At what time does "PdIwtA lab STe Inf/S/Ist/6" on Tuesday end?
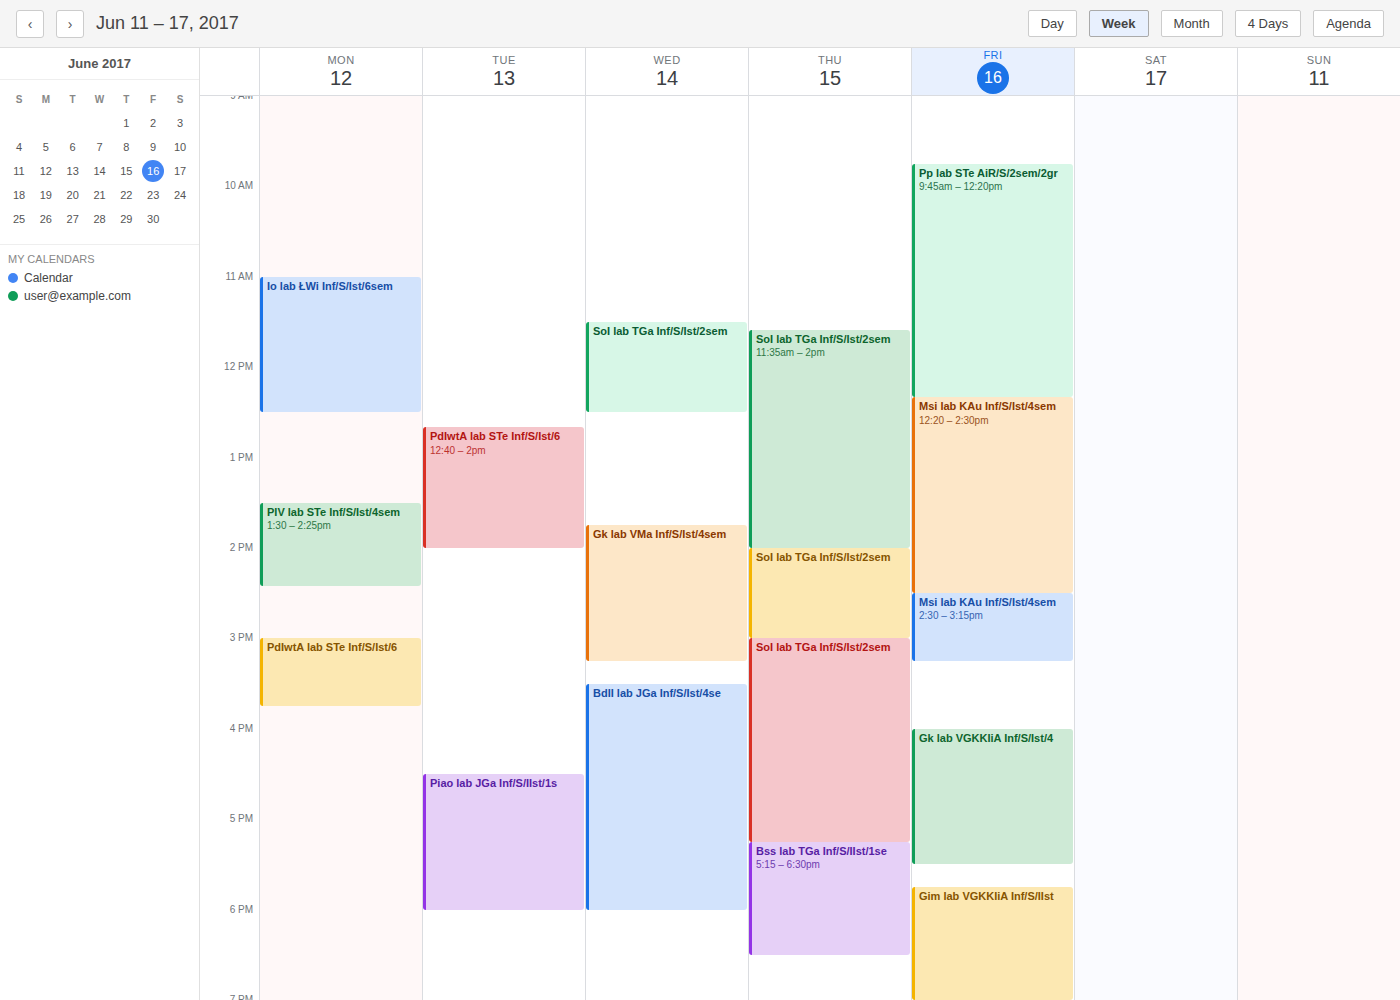
2:00 PM